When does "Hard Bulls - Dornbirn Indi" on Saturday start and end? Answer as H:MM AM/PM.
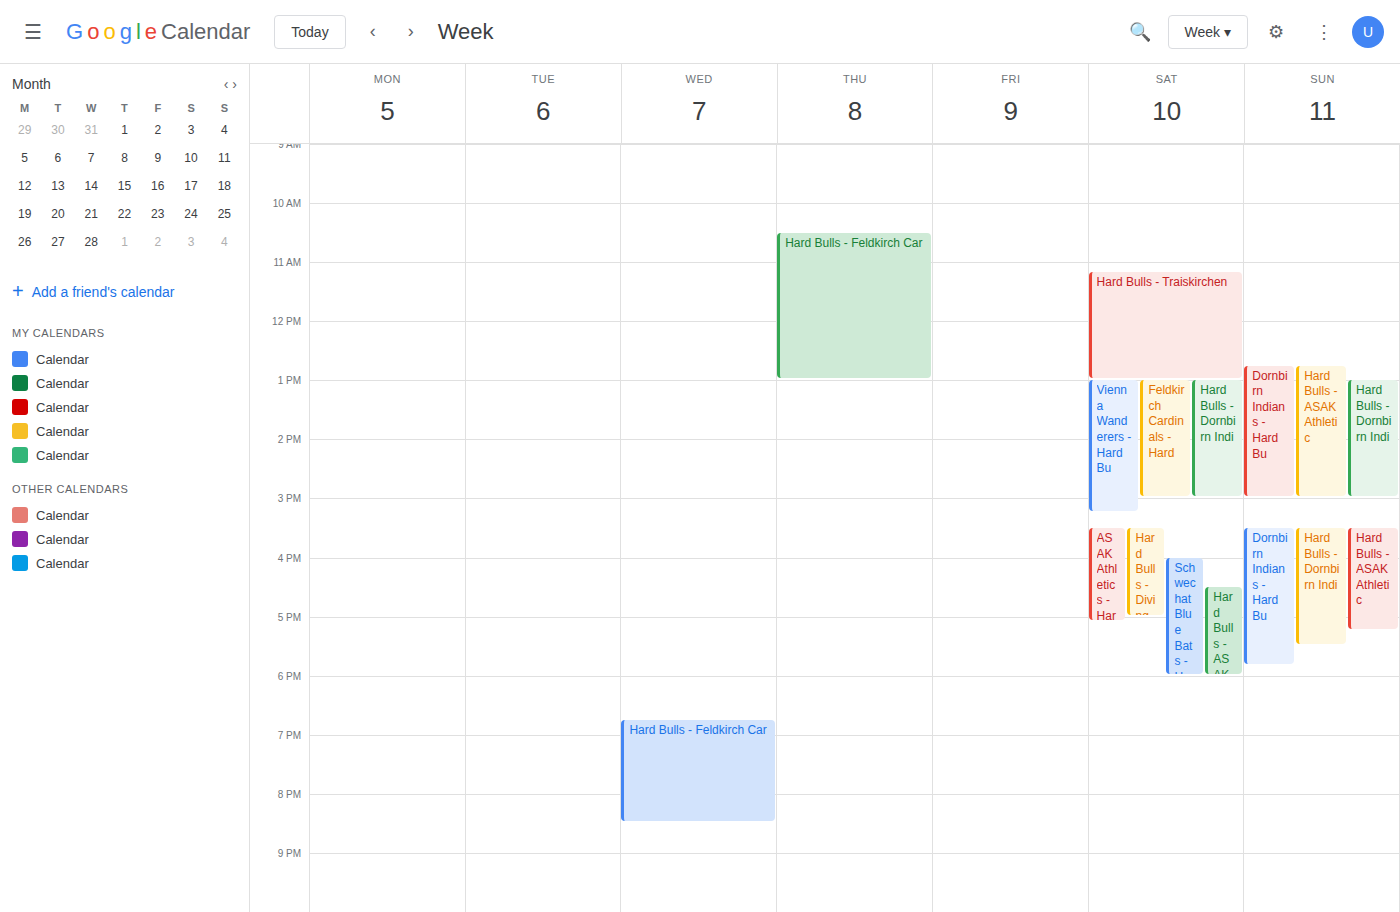
1:00 PM to 3:00 PM